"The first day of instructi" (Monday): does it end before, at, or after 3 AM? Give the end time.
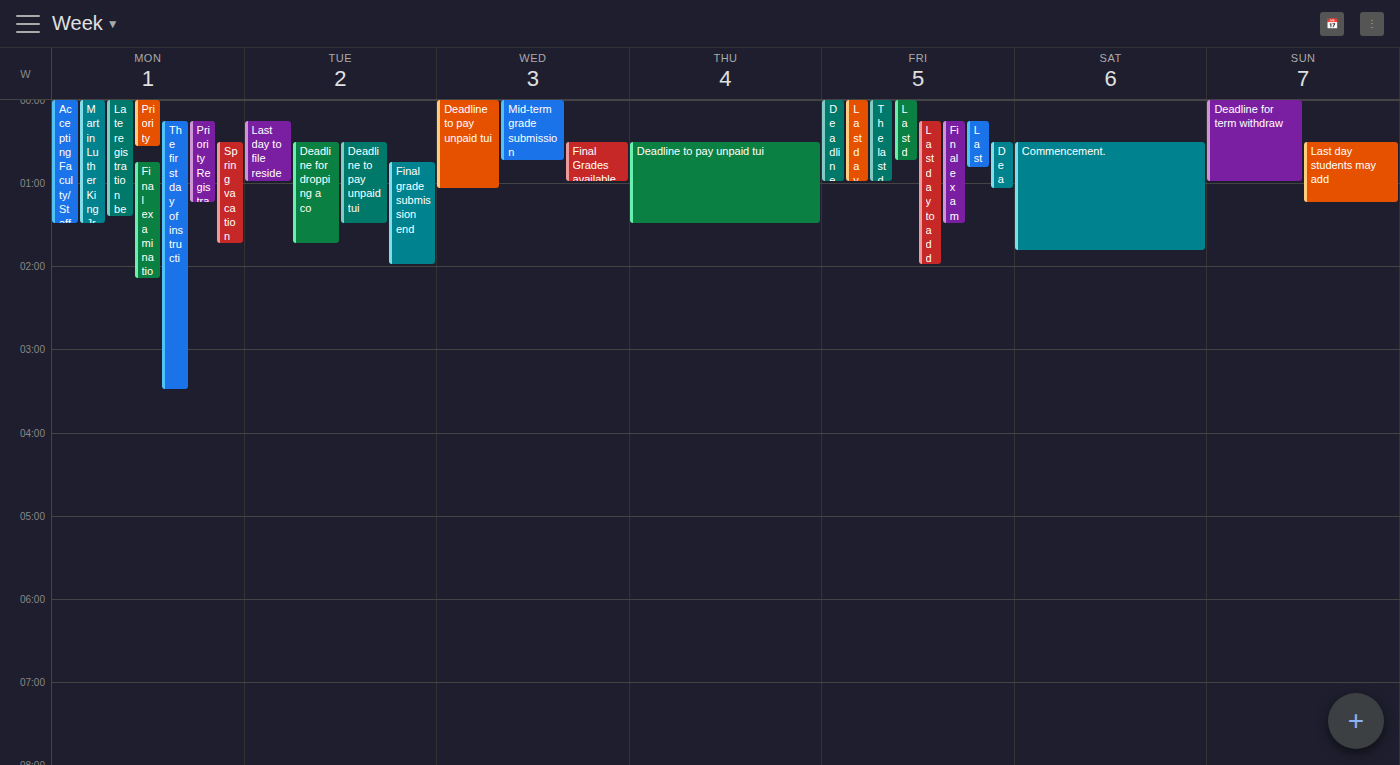
3:30 AM -- after 3 AM, 30 minutes below the 3 AM line.